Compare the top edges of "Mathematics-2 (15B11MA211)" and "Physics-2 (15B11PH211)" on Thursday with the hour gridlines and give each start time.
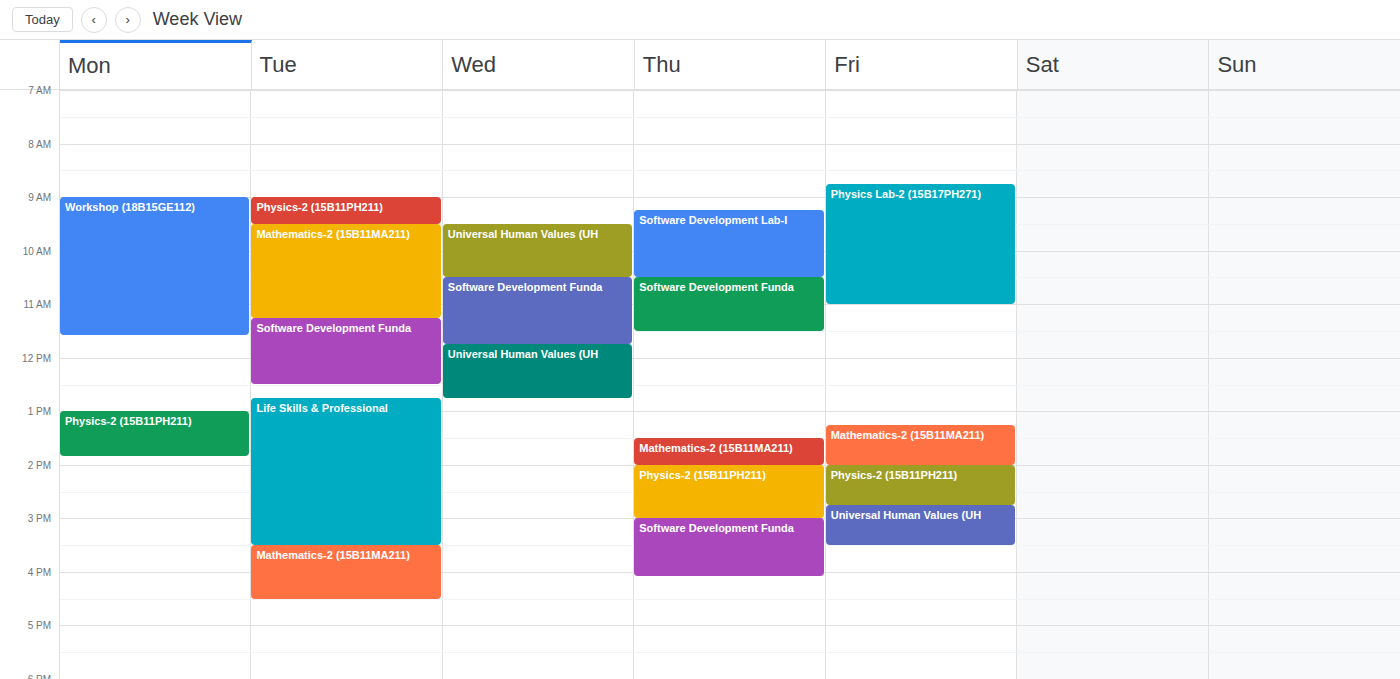
"Mathematics-2 (15B11MA211)": 1:30 PM, halfway between the 1 PM and 2 PM lines. "Physics-2 (15B11PH211)": 2:00 PM, exactly on the 2 PM line.